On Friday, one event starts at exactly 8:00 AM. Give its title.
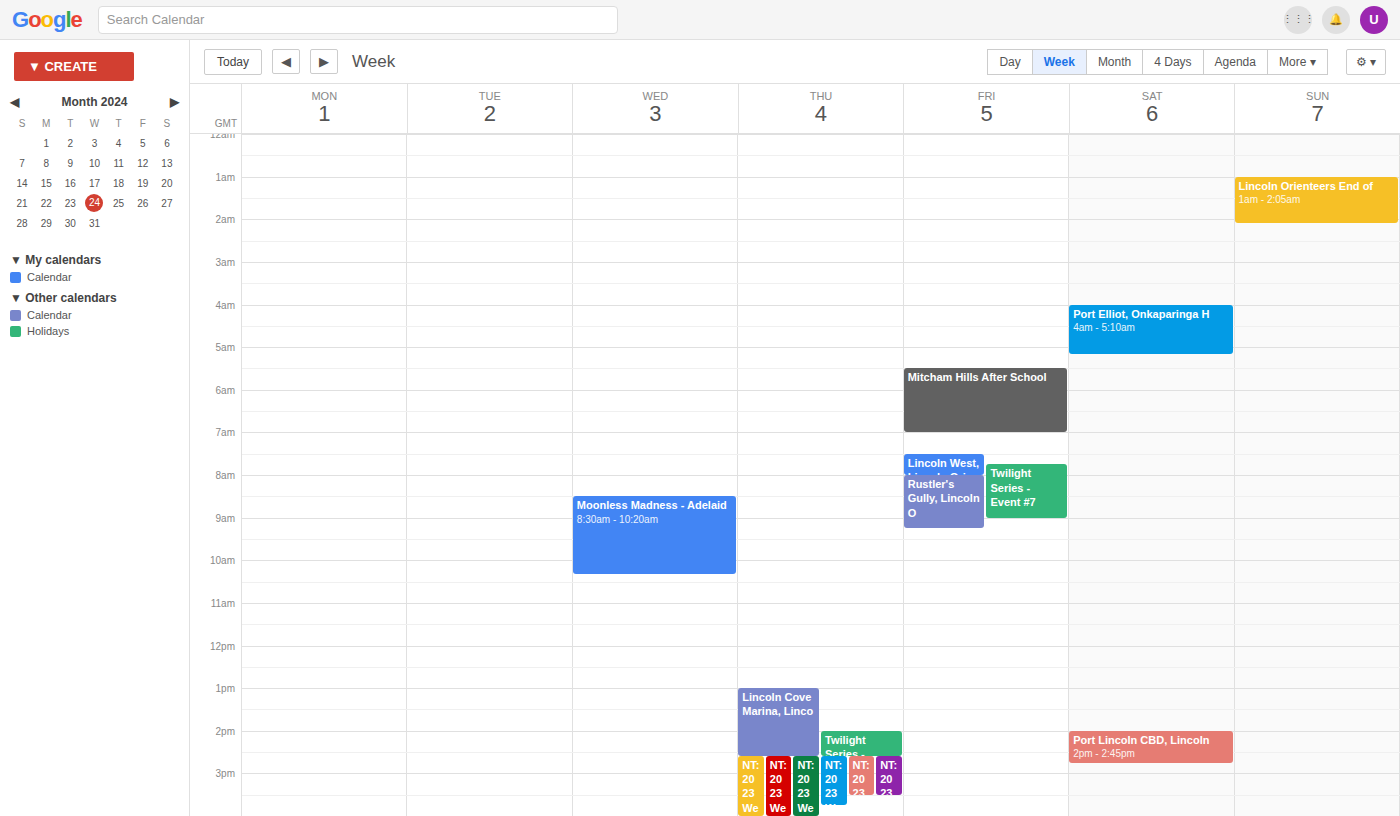
"Rustler's Gully, Lincoln O"